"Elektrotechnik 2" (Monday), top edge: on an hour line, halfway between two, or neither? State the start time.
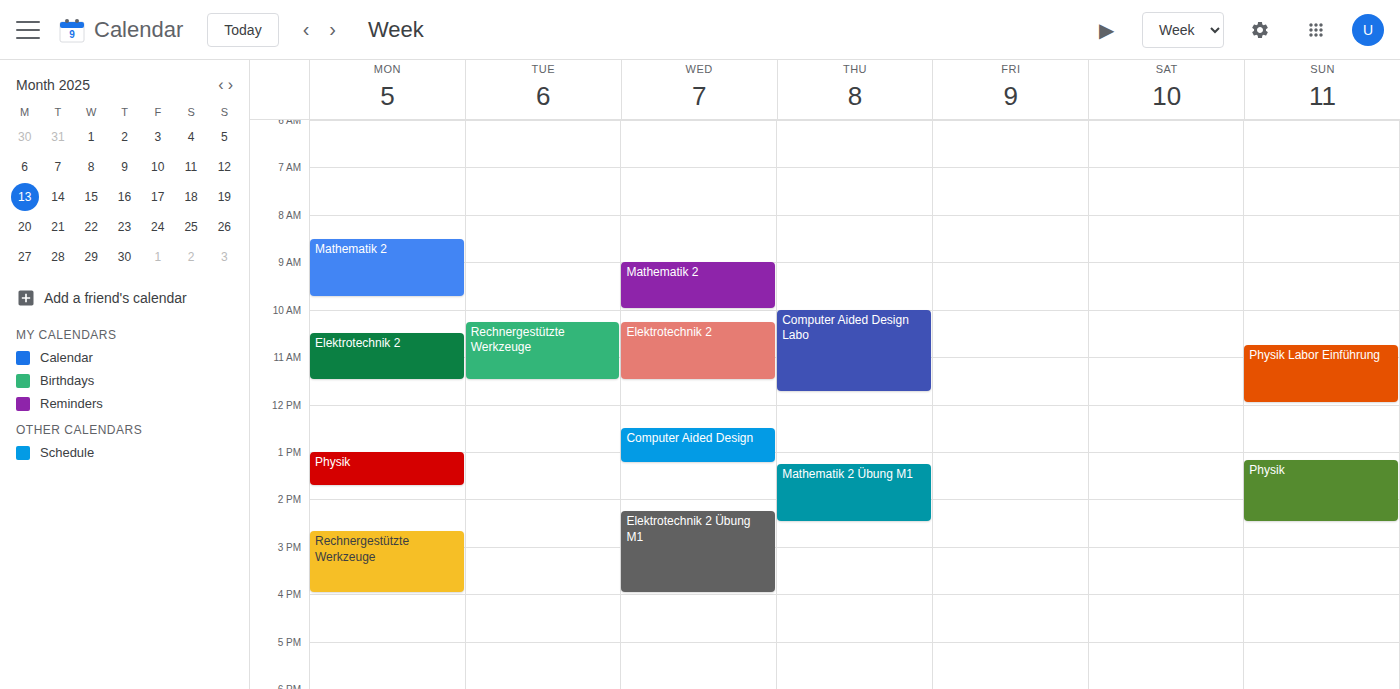
10:30 AM -- halfway between the 10 AM and 11 AM lines.